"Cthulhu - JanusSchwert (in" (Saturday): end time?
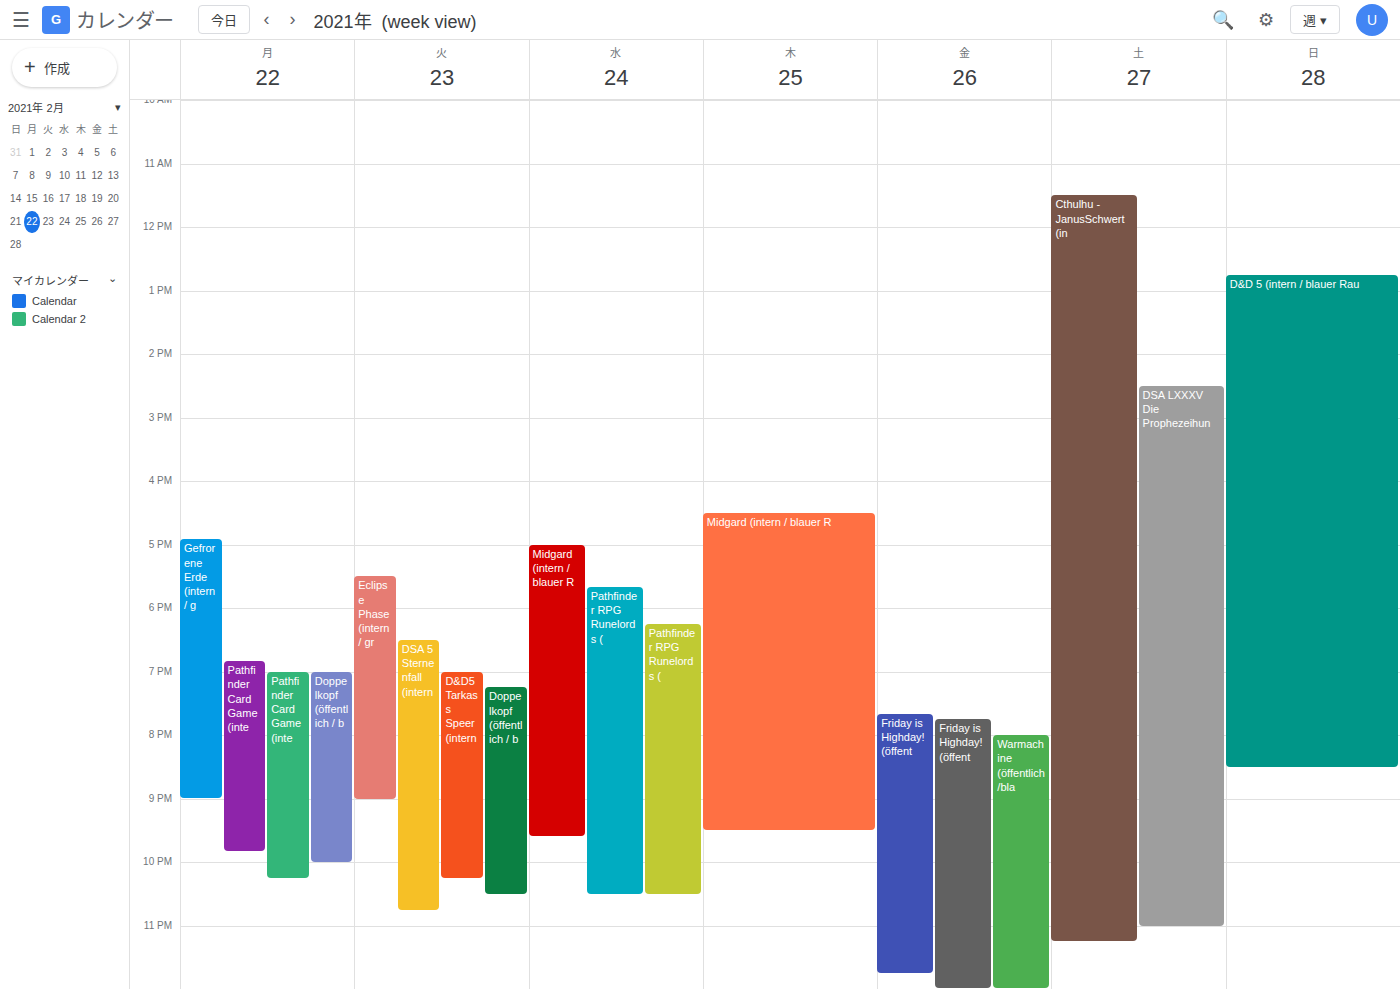
11:15 PM